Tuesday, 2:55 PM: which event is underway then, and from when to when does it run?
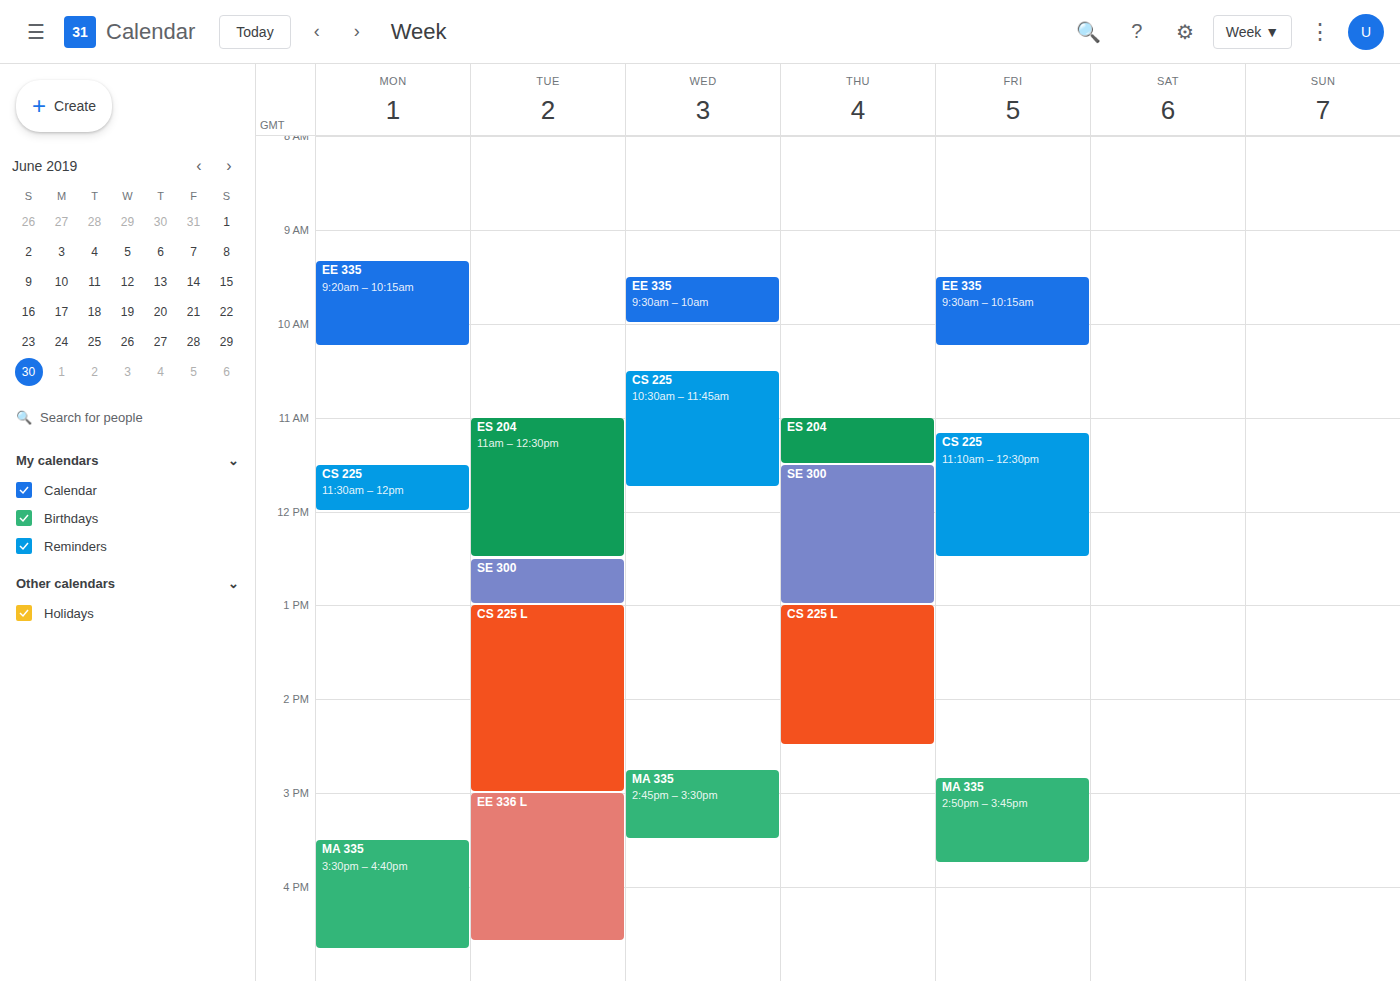
"CS 225 L", 1:00 PM to 3:00 PM